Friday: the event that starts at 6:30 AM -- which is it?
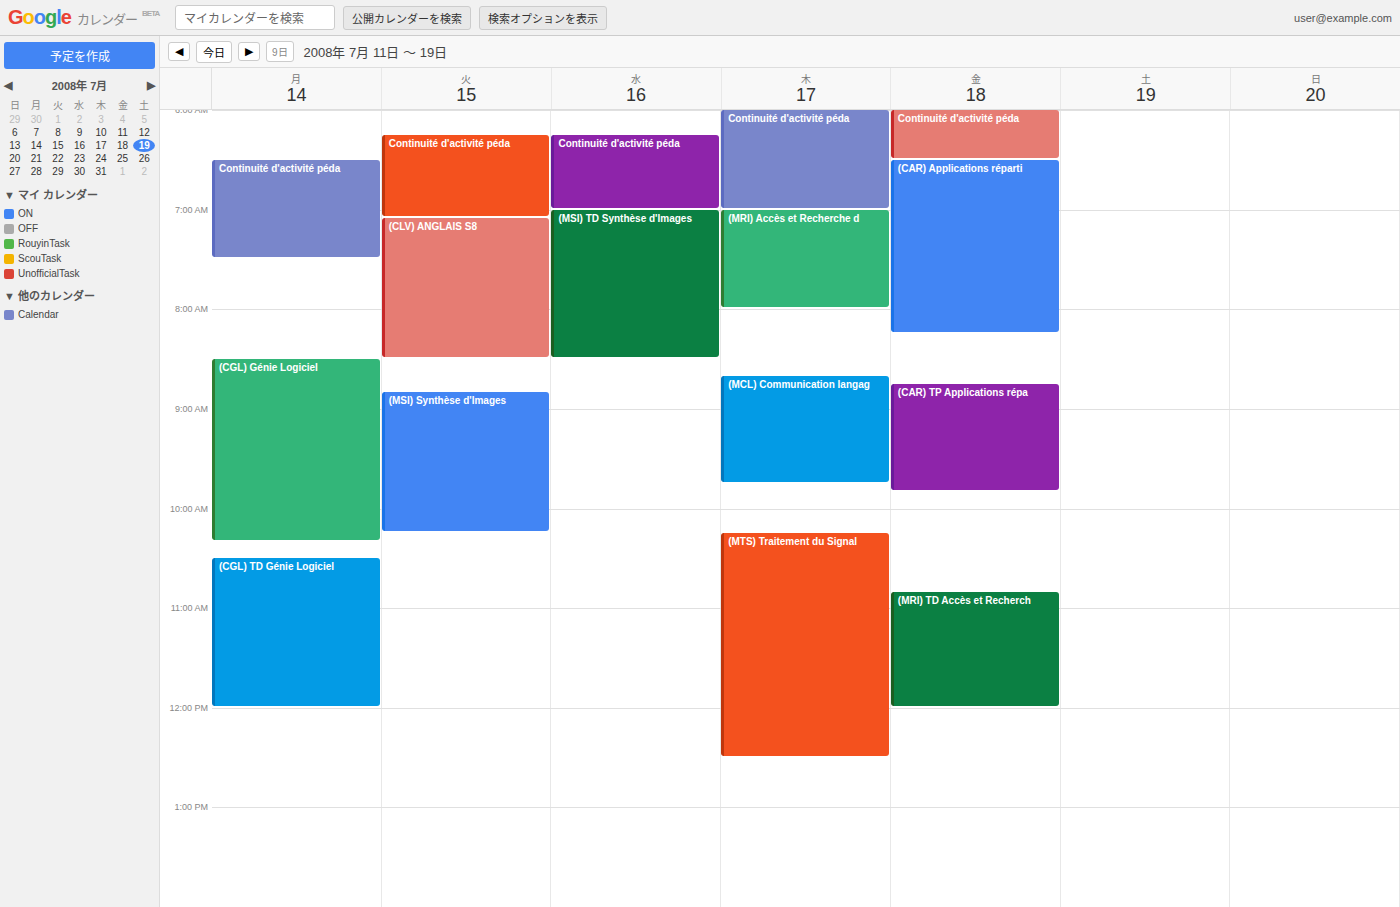
"(CAR) Applications réparti"